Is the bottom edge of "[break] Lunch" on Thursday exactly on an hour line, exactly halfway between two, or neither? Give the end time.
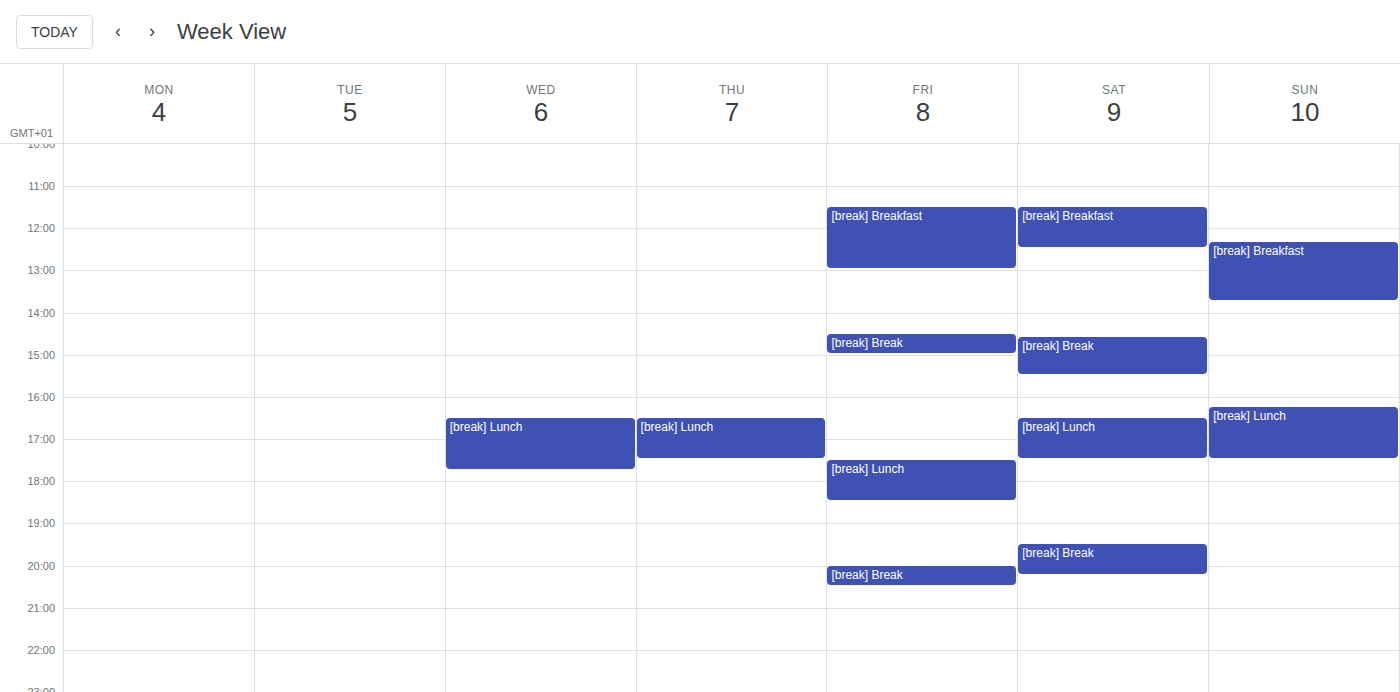
5:30 PM -- halfway between the 5 PM and 6 PM lines.